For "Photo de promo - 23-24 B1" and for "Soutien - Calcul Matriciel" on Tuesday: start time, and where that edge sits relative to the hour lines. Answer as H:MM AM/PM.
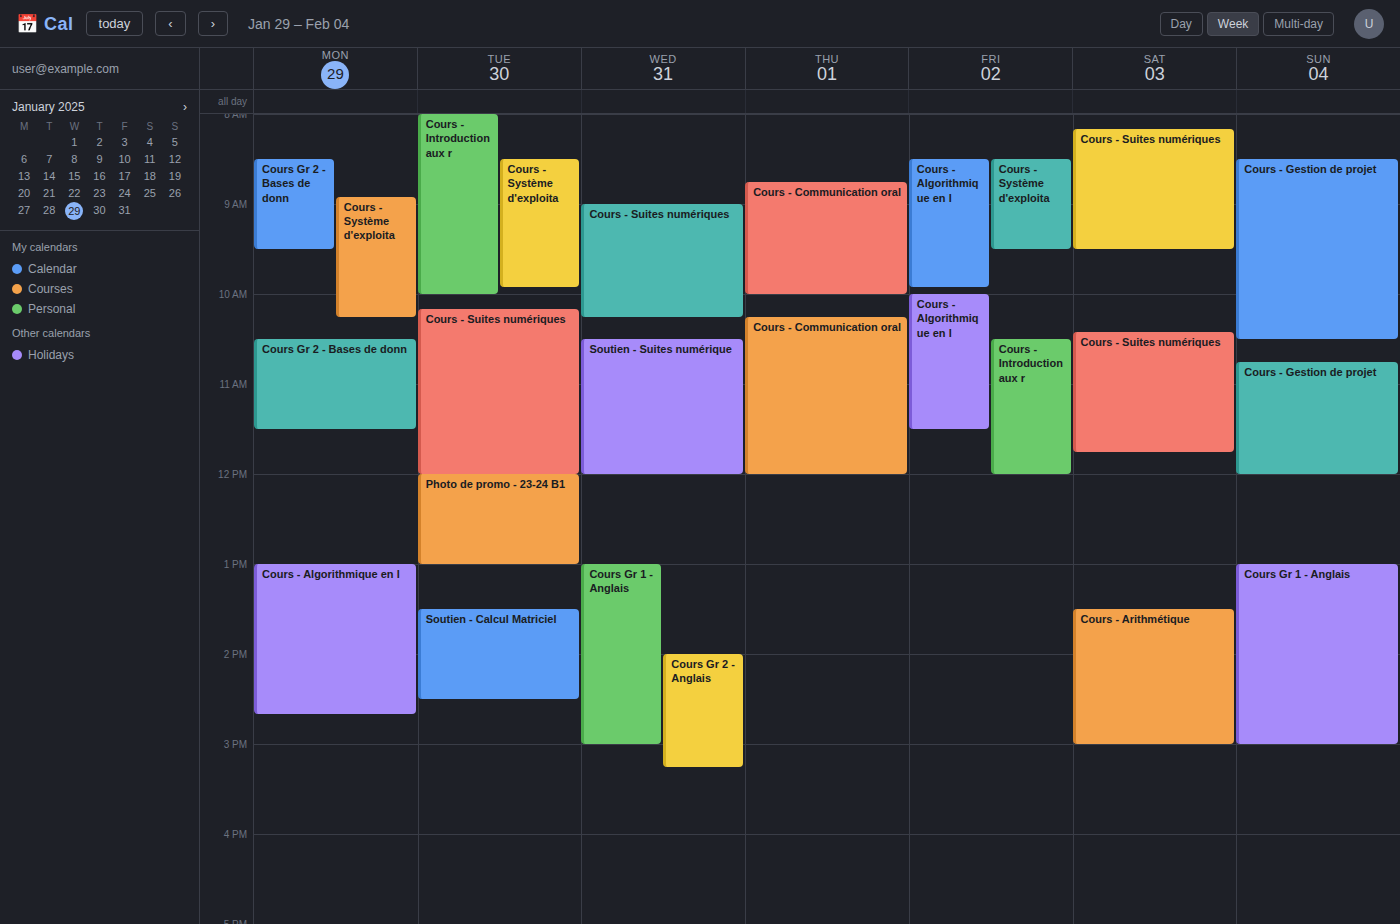
"Photo de promo - 23-24 B1": 12:00 PM, exactly on the 12 PM line. "Soutien - Calcul Matriciel": 1:30 PM, halfway between the 1 PM and 2 PM lines.